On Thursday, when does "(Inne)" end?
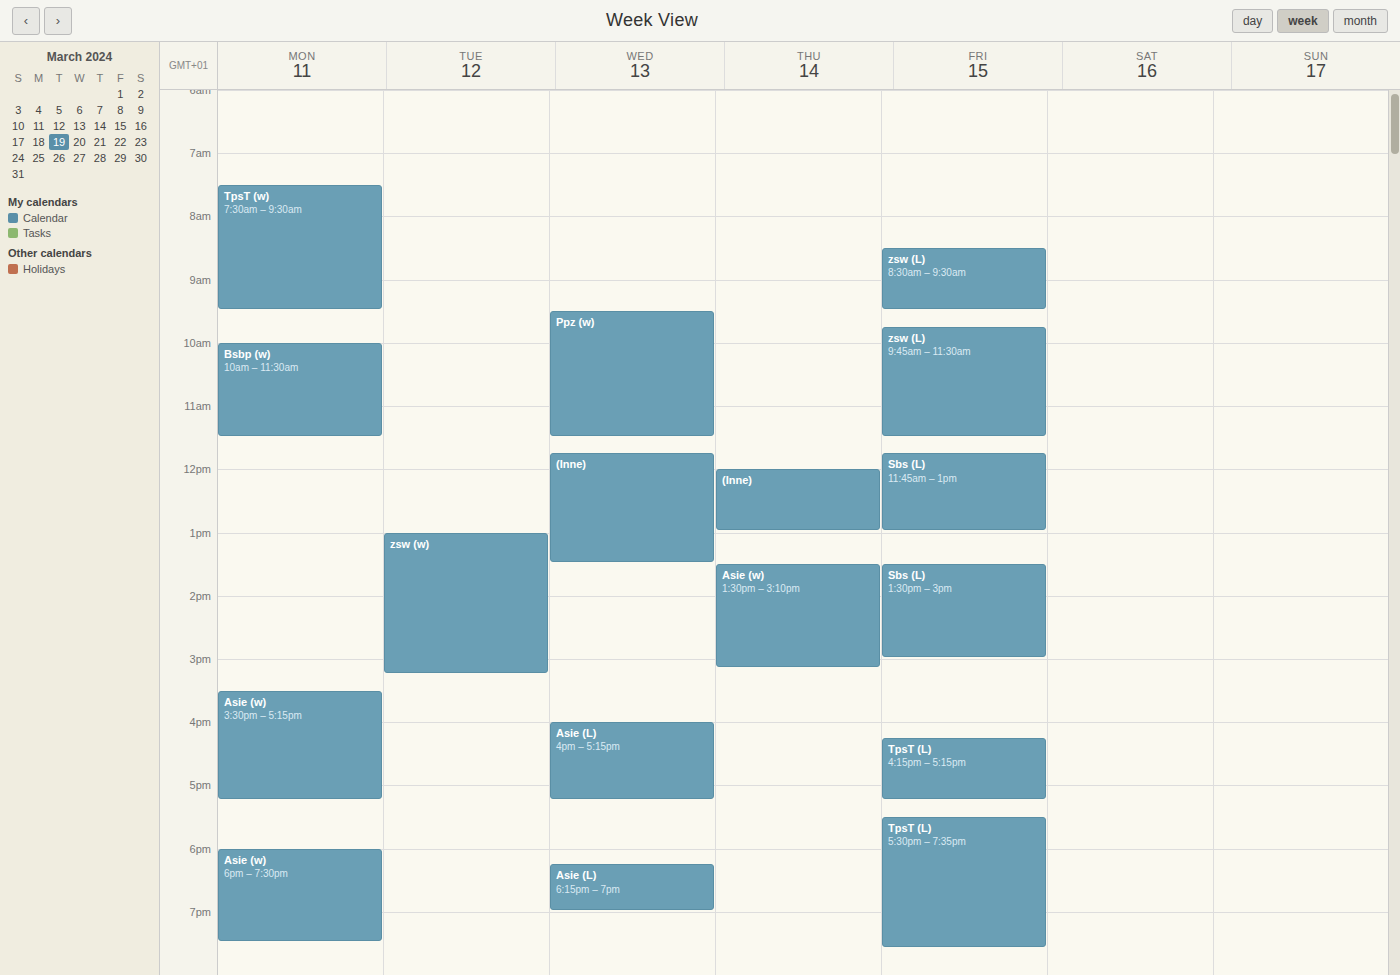
1:00 PM